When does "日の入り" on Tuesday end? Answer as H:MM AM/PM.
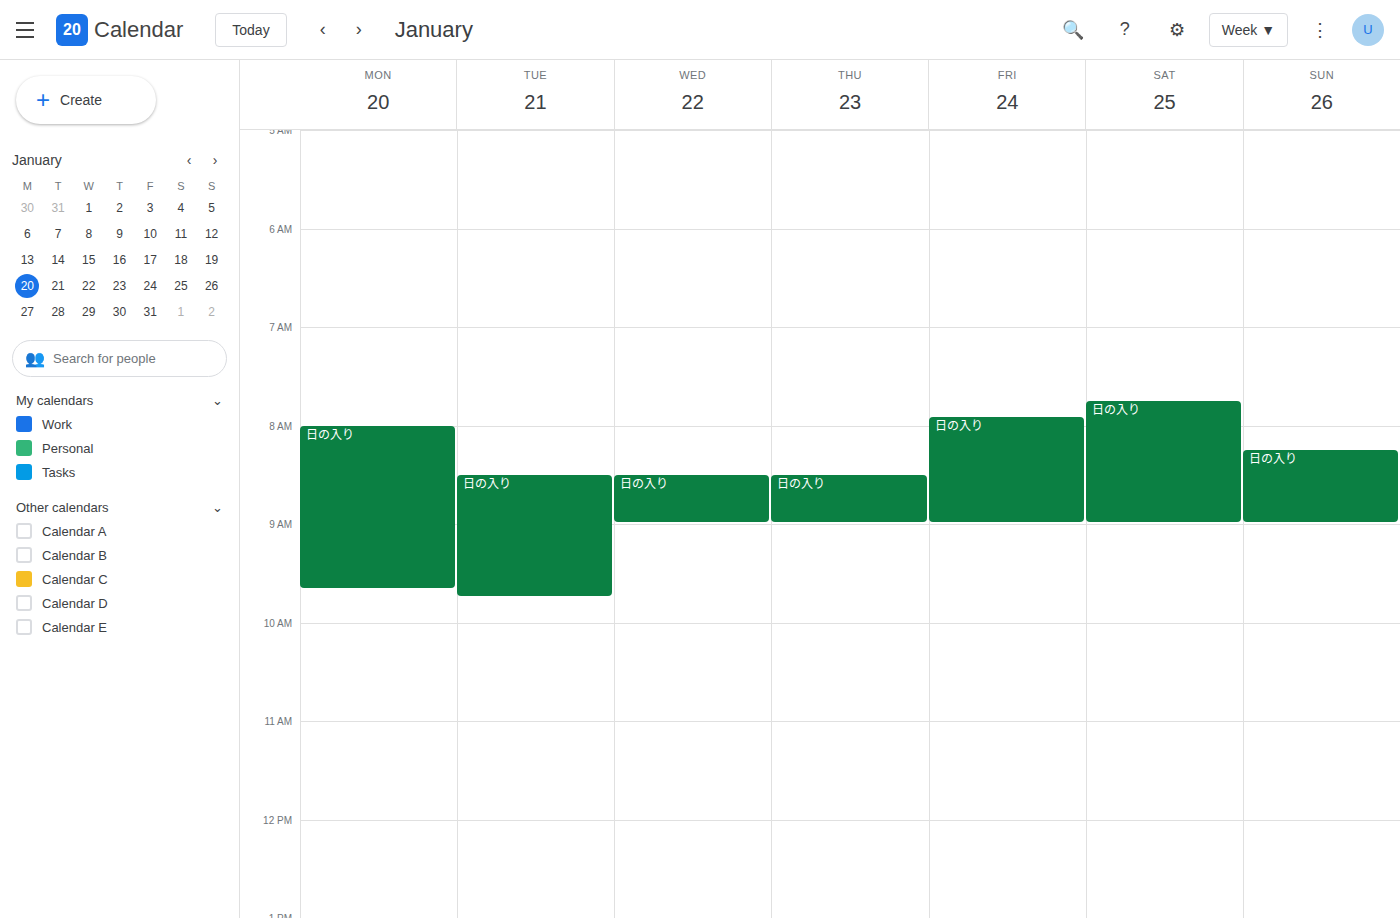
9:45 AM